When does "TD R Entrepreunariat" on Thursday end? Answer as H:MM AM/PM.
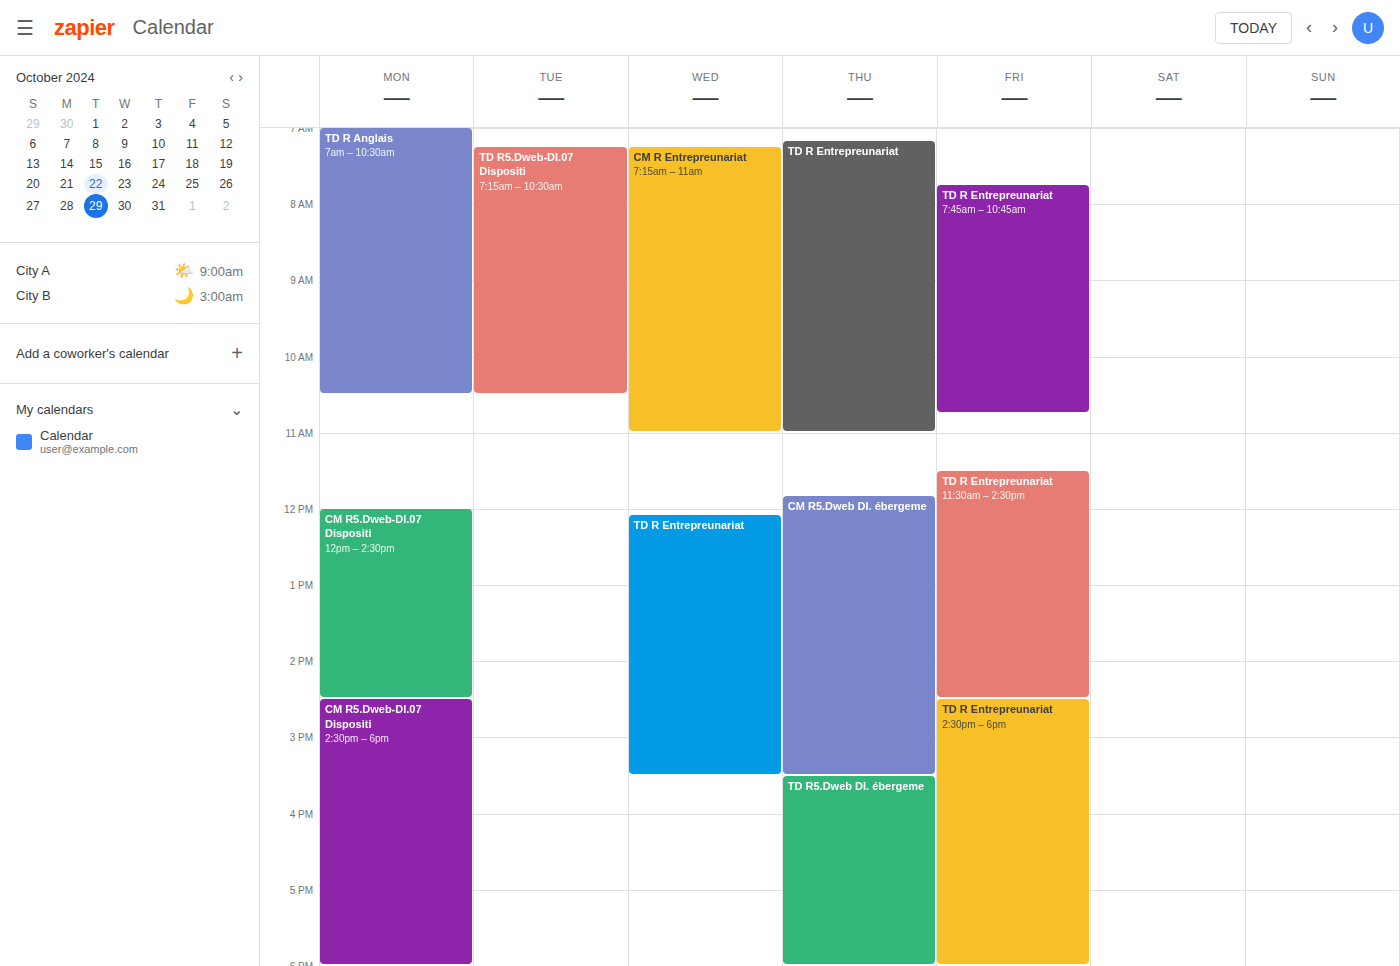
11:00 AM